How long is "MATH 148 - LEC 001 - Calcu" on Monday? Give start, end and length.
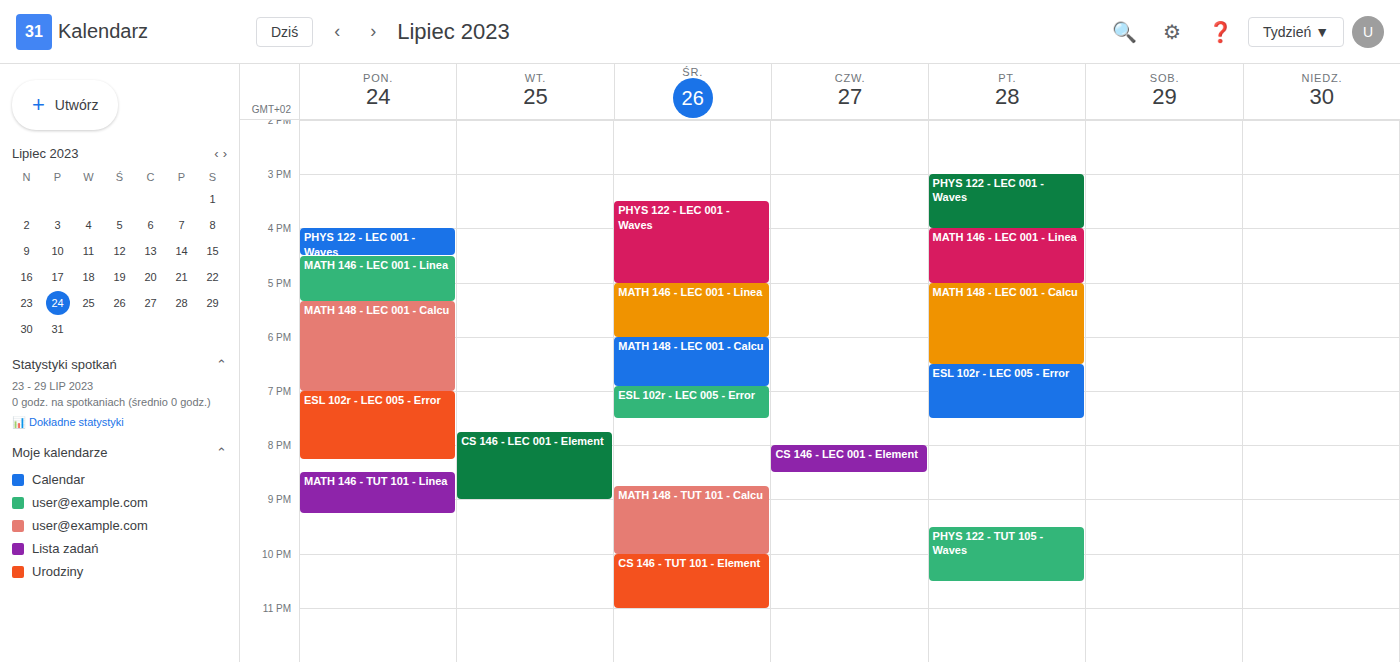
5:20 PM to 7:00 PM, 1 hour 40 minutes